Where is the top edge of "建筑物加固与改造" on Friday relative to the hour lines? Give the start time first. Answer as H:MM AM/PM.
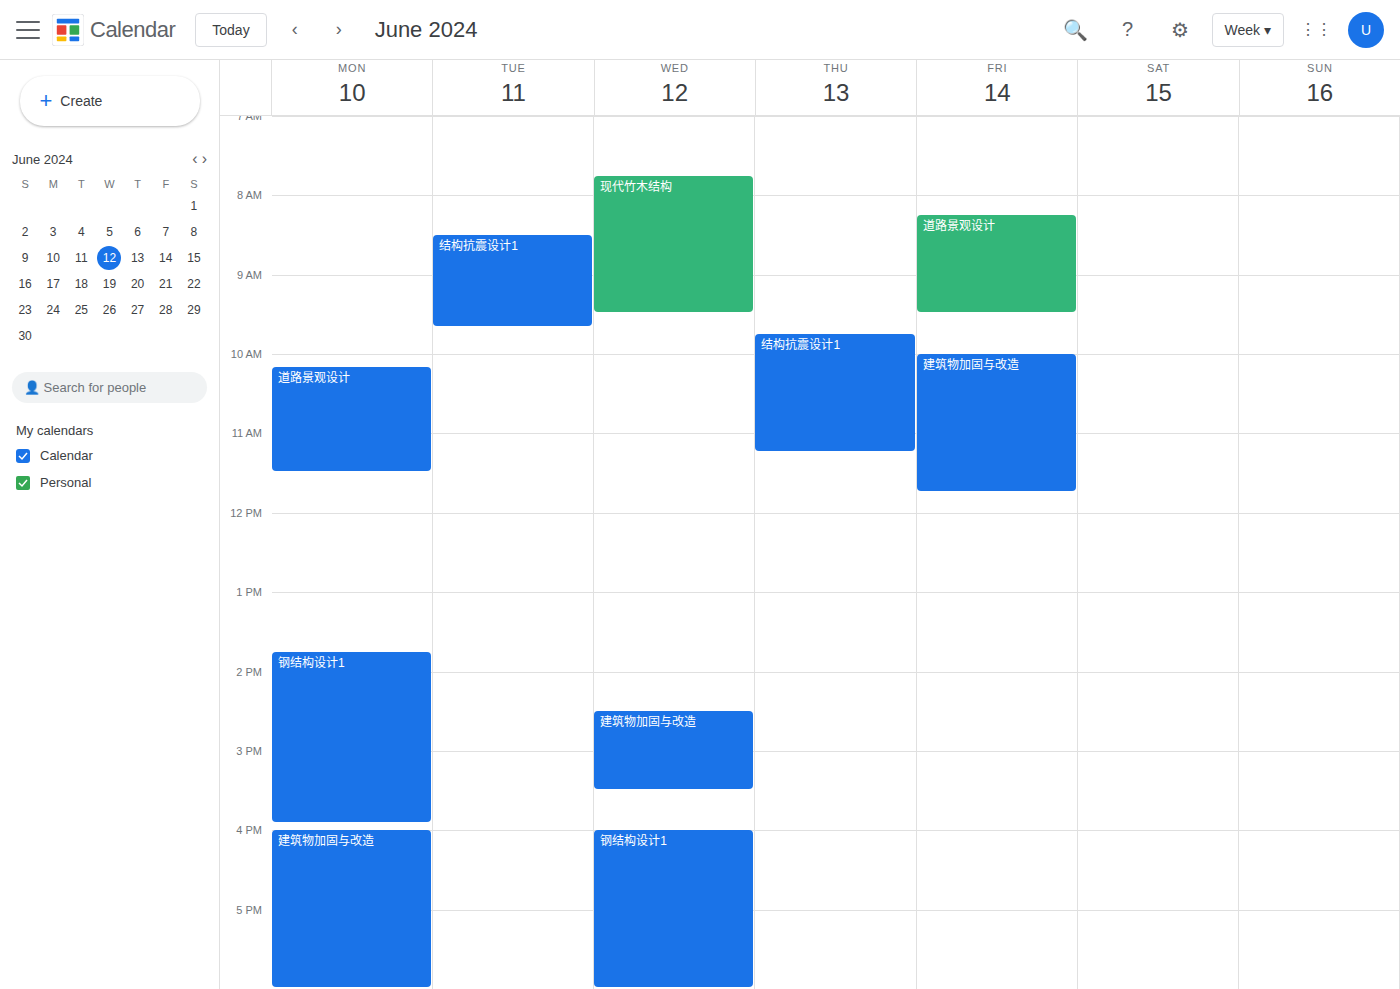
10:00 AM -- exactly on the 10 AM line.